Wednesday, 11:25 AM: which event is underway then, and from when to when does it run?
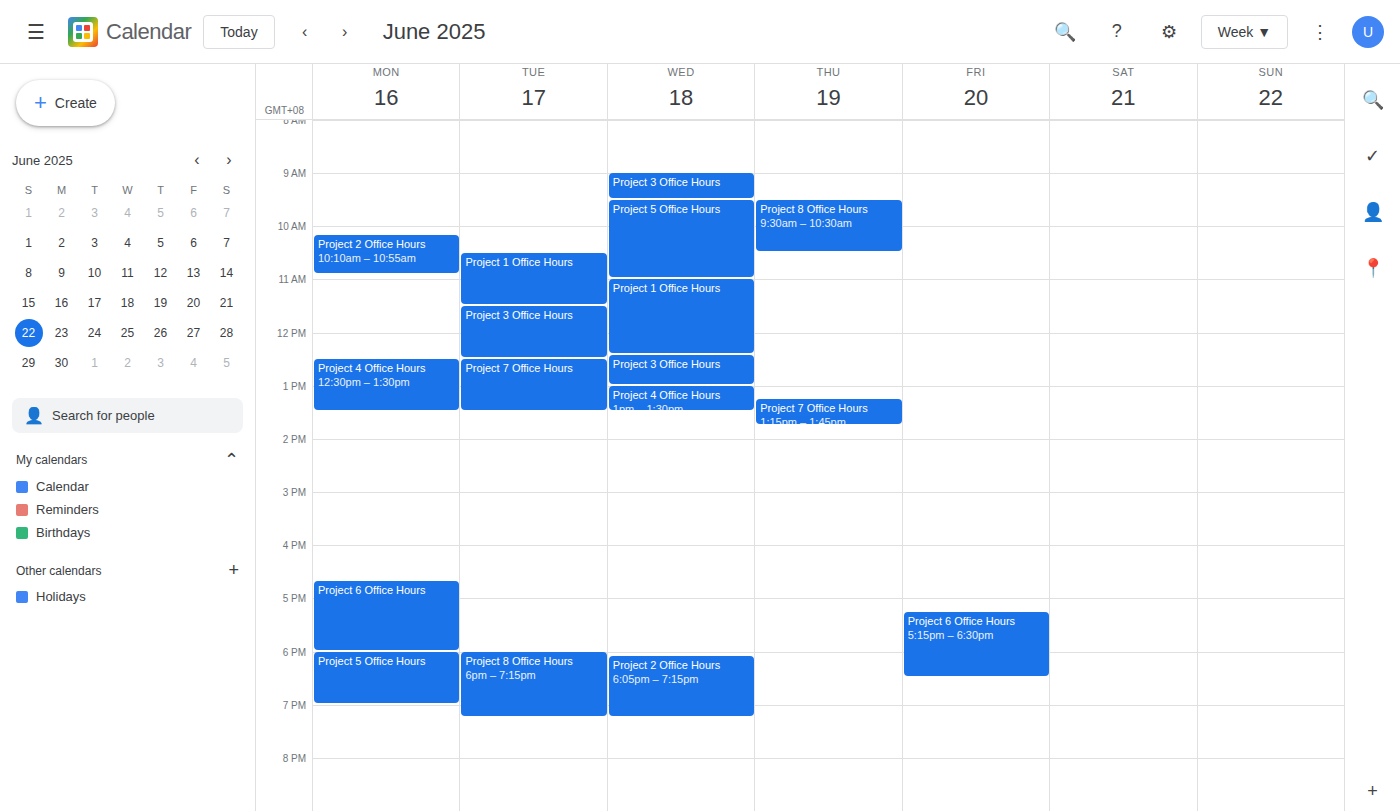
"Project 1 Office Hours", 11:00 AM to 12:25 PM